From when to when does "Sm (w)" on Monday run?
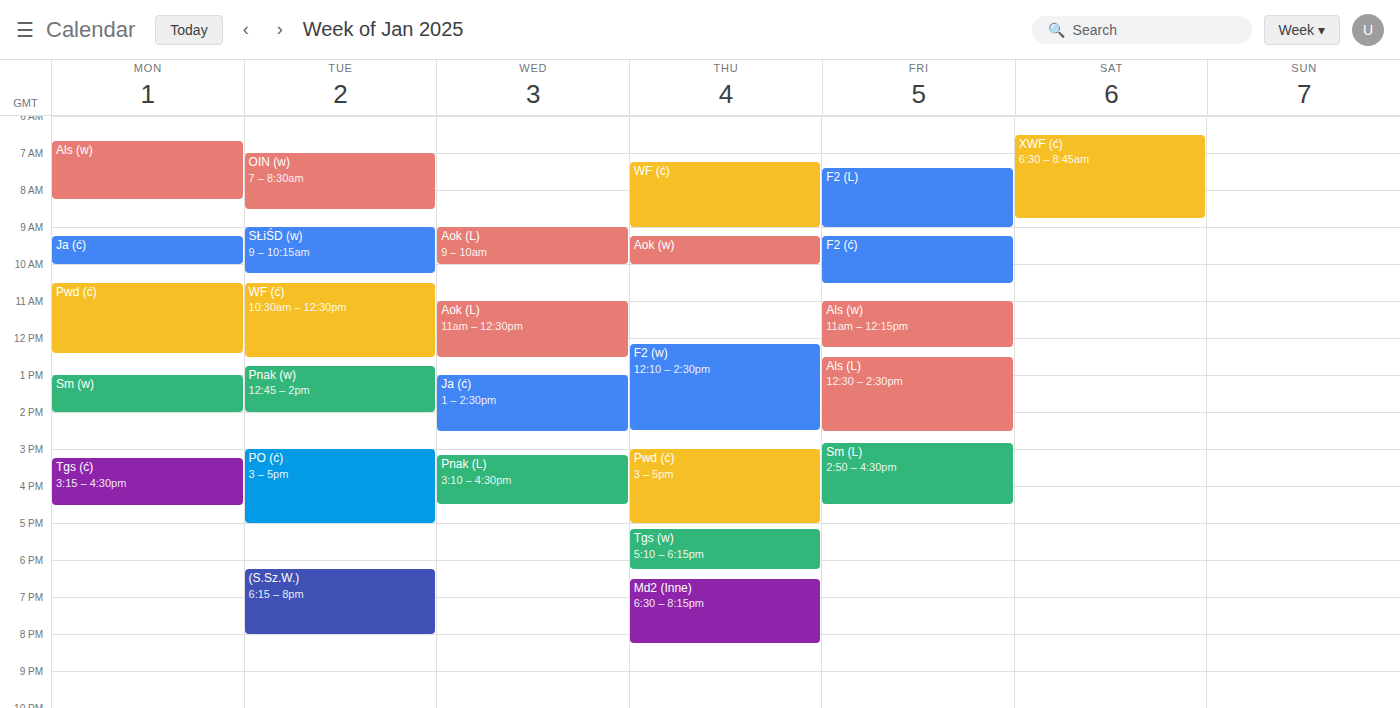
1:00 PM to 2:00 PM